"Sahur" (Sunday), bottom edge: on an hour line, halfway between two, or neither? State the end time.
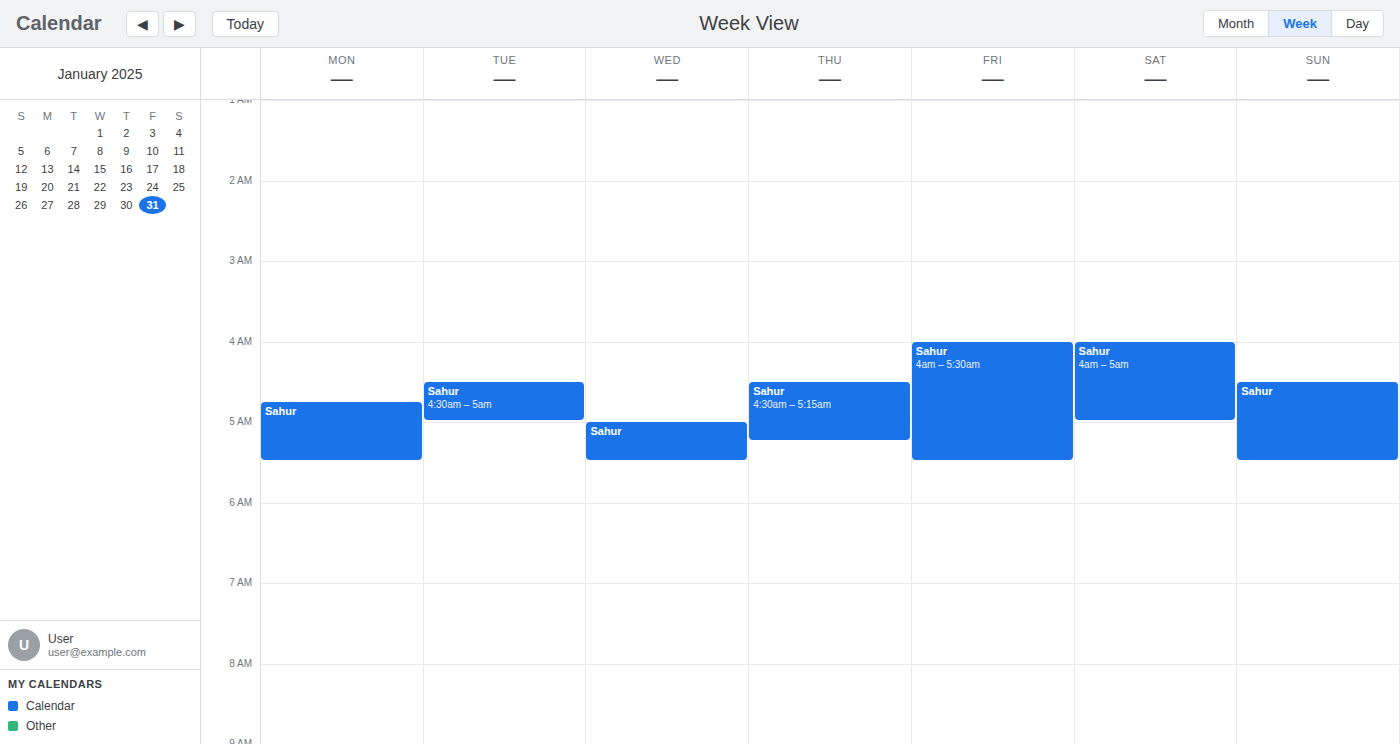
5:30 AM -- halfway between the 5 AM and 6 AM lines.